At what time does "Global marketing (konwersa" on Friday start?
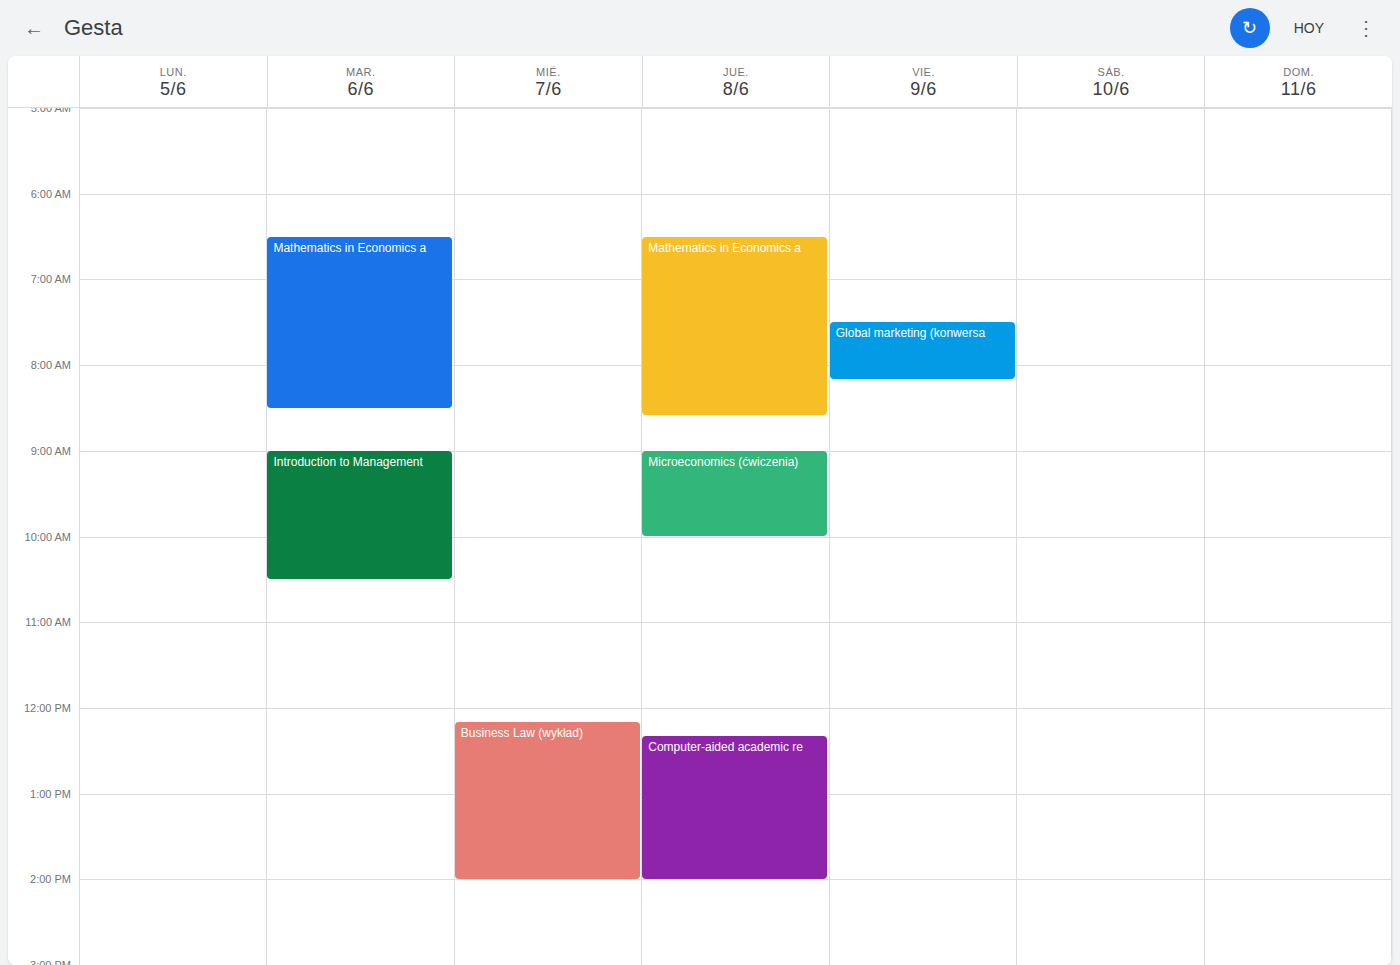
7:30 AM